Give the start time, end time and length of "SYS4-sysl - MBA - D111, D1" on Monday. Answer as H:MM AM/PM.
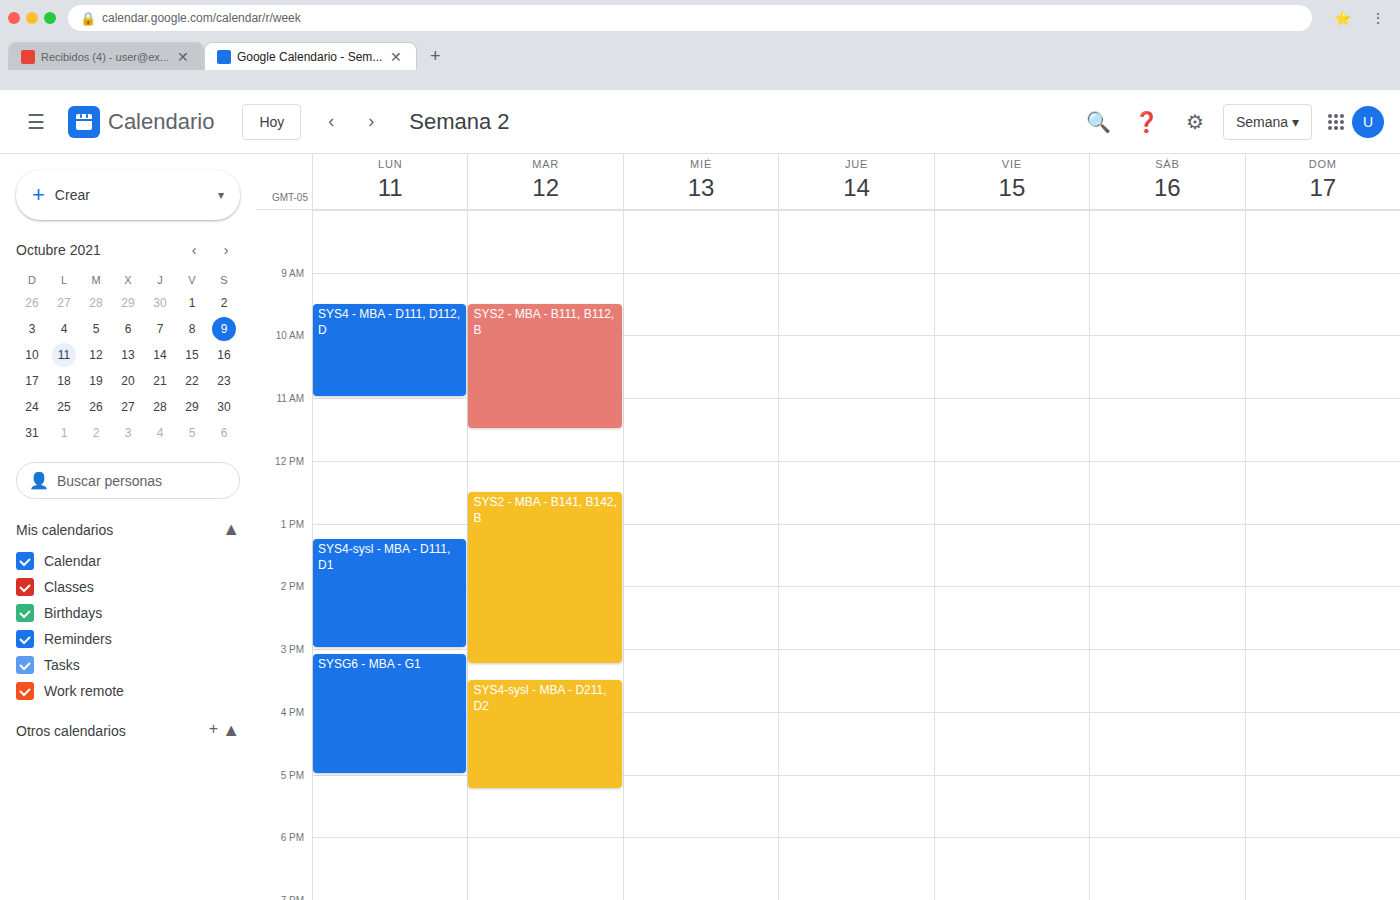
1:15 PM to 3:00 PM, 1 hour 45 minutes